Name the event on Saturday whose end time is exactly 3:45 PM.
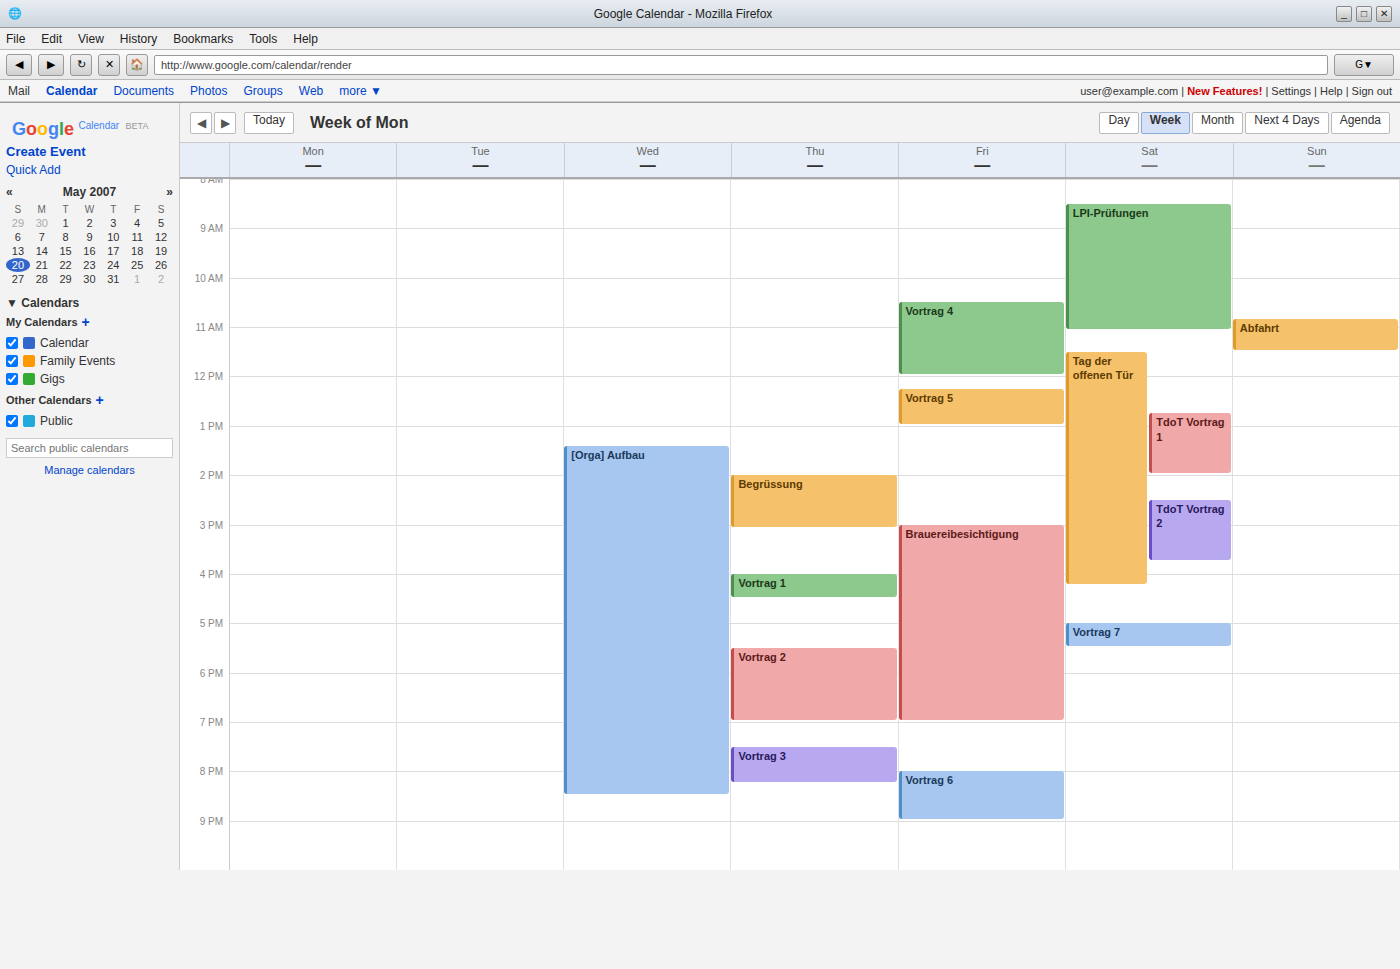
"TdoT Vortrag 2"